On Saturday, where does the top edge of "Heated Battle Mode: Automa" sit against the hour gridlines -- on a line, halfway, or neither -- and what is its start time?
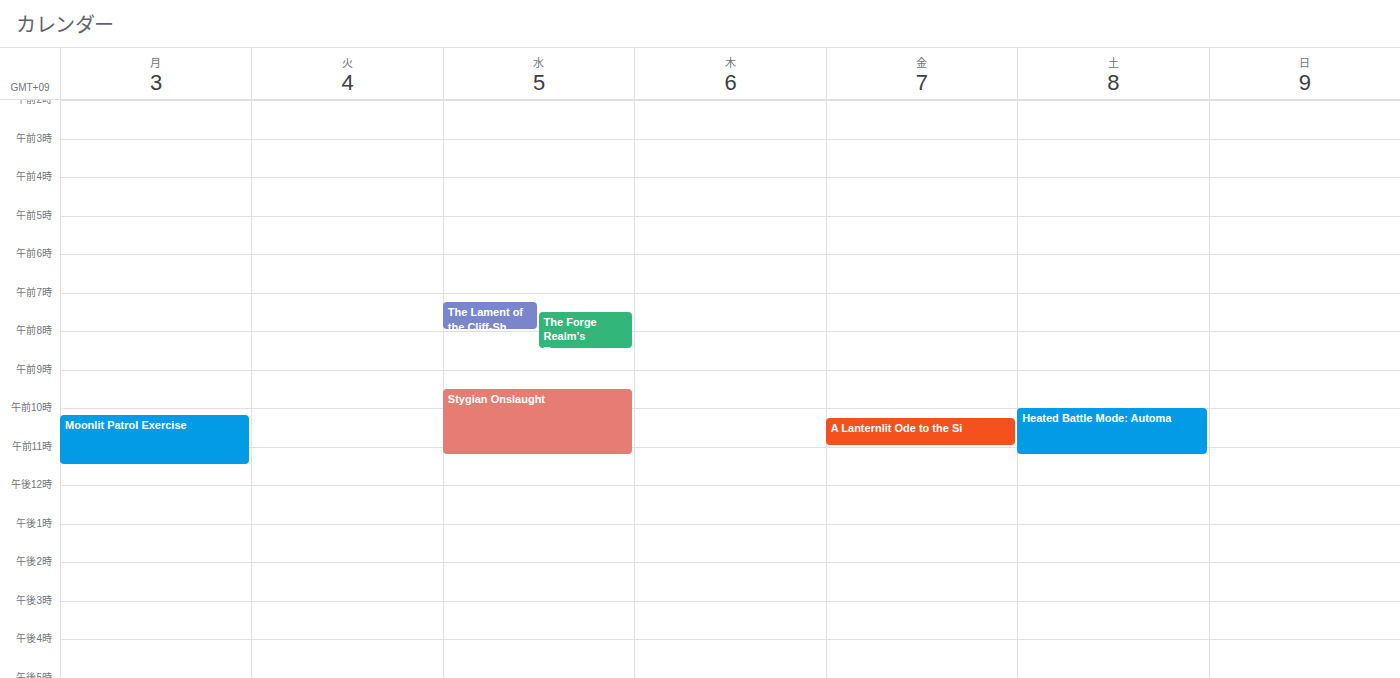
10:00 AM -- exactly on the 10 AM line.